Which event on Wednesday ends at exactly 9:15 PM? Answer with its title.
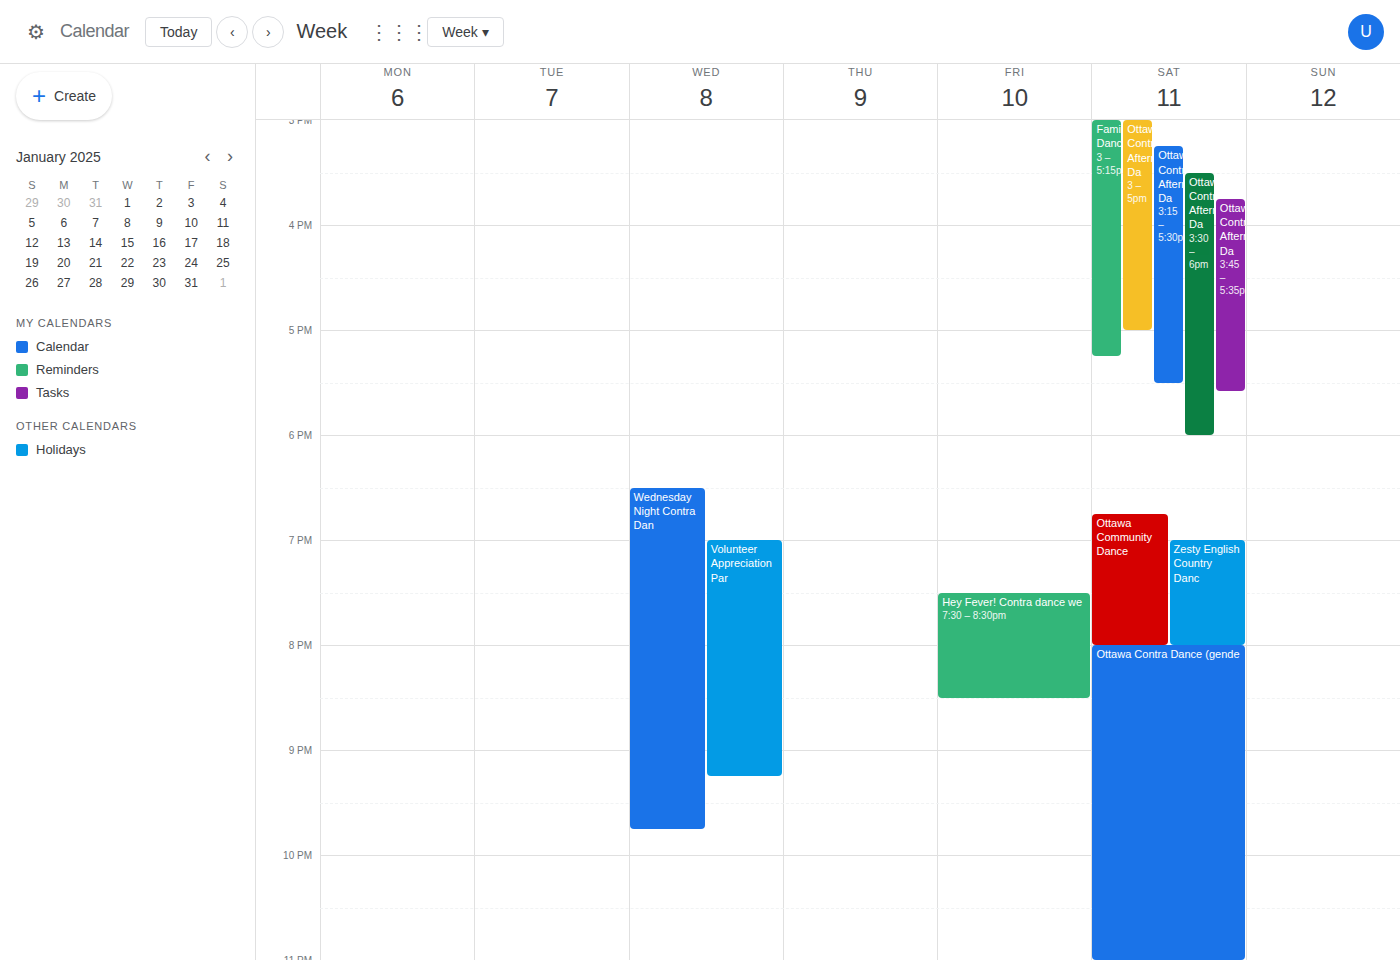
"Volunteer Appreciation Par"